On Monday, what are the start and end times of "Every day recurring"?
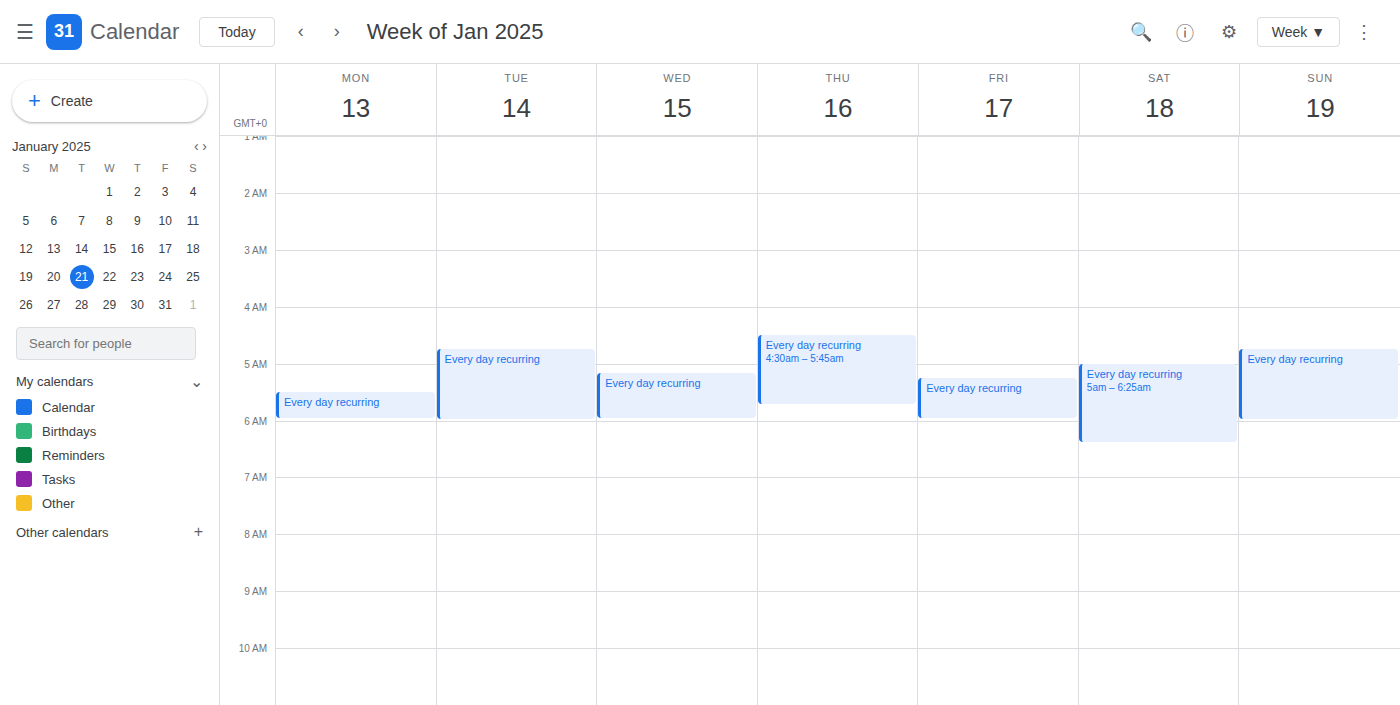
5:30 AM to 6:00 AM